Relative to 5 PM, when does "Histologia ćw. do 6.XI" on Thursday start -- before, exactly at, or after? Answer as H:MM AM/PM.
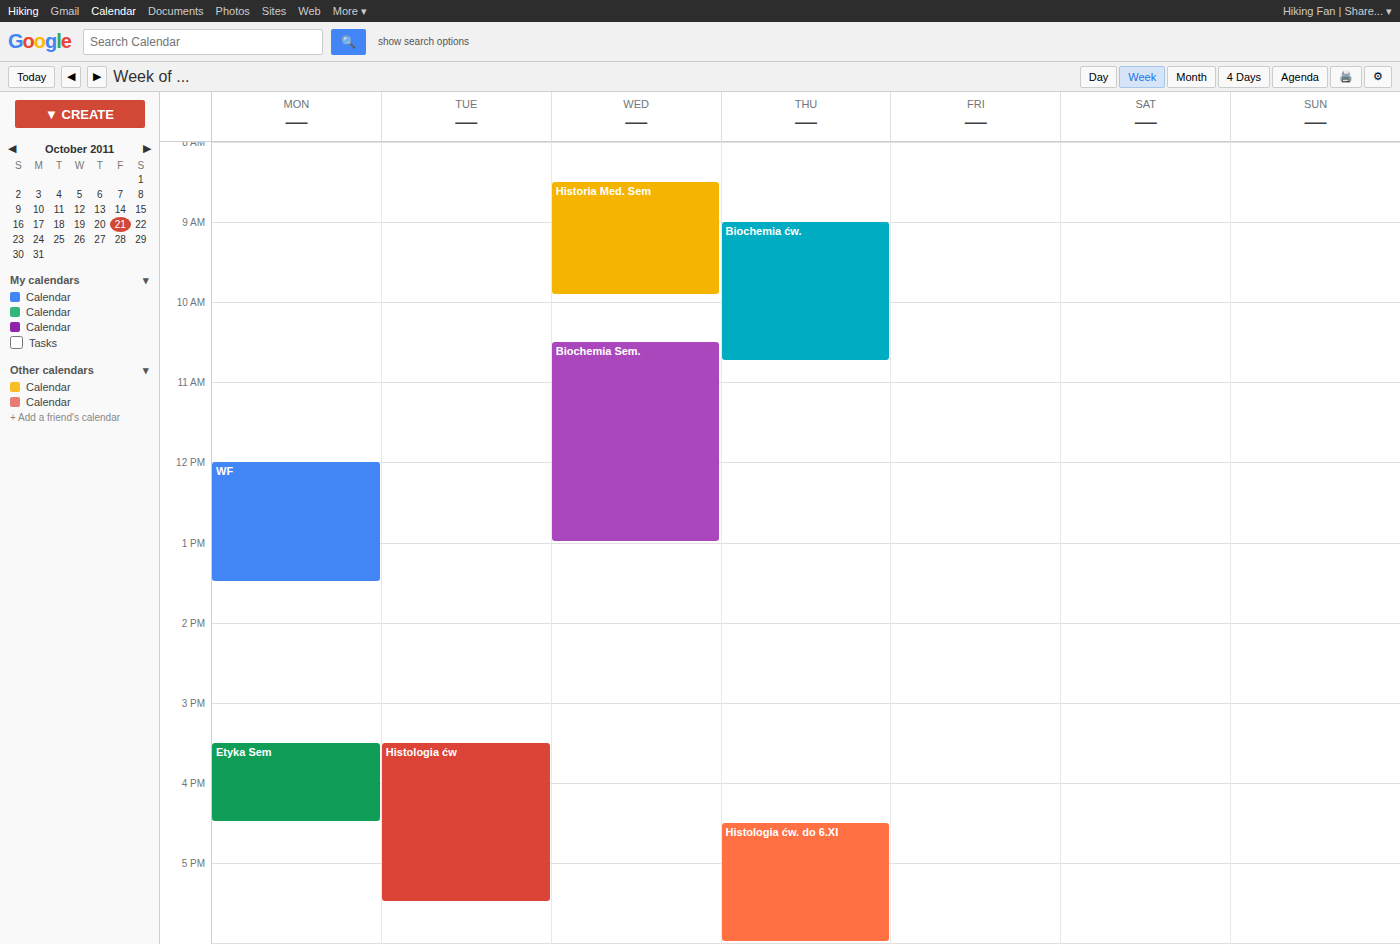
4:30 PM -- before 5 PM, 30 minutes above the 5 PM line.